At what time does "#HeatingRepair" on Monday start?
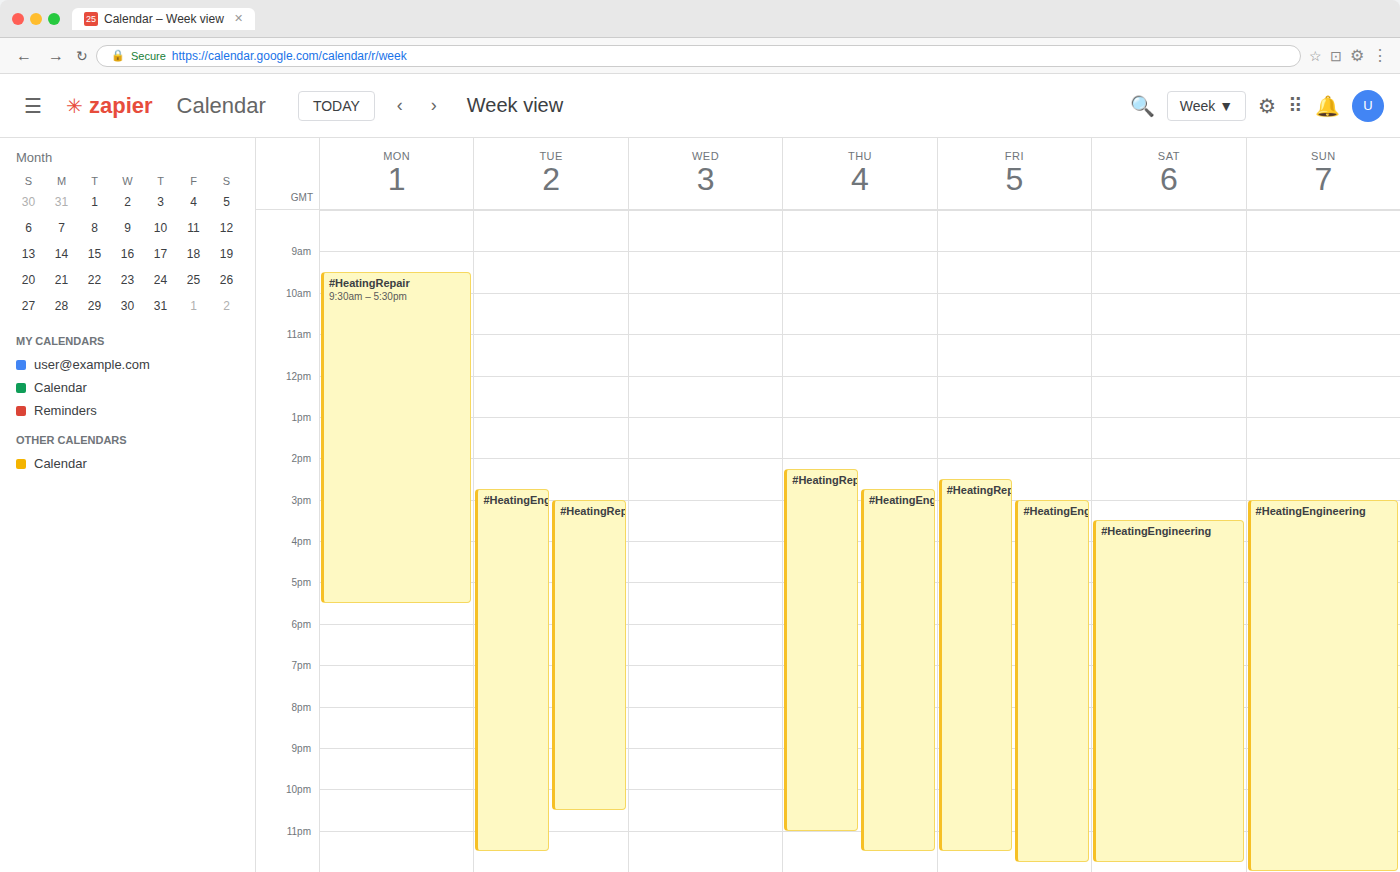
9:30 AM